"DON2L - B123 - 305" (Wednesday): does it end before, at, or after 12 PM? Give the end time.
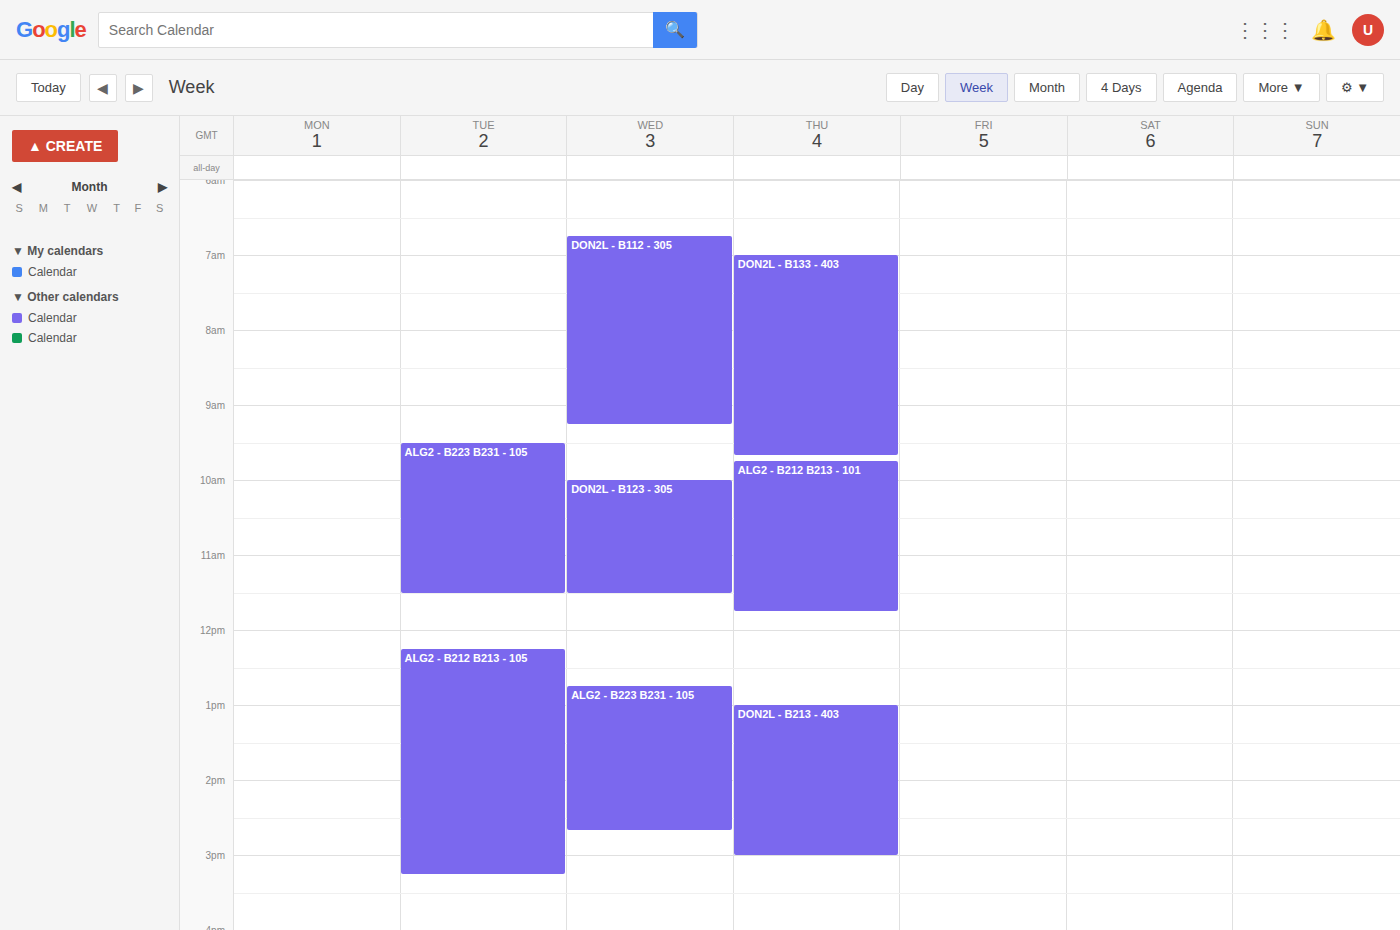
11:30 AM -- before 12 PM, 30 minutes above the 12 PM line.